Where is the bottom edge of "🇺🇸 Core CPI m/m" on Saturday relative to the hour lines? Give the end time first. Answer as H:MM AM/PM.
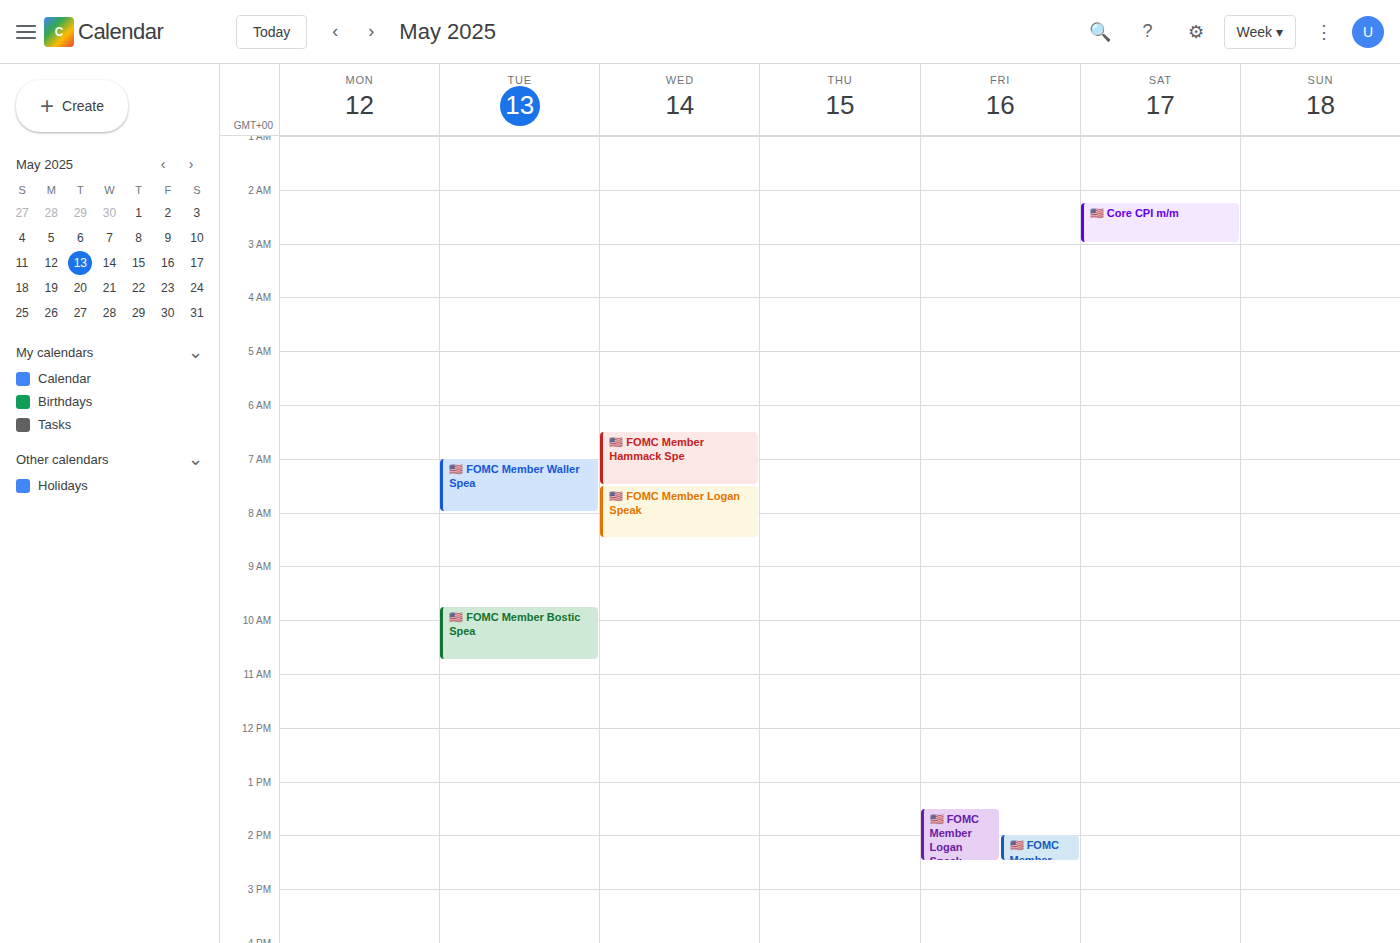
3:00 AM -- exactly on the 3 AM line.